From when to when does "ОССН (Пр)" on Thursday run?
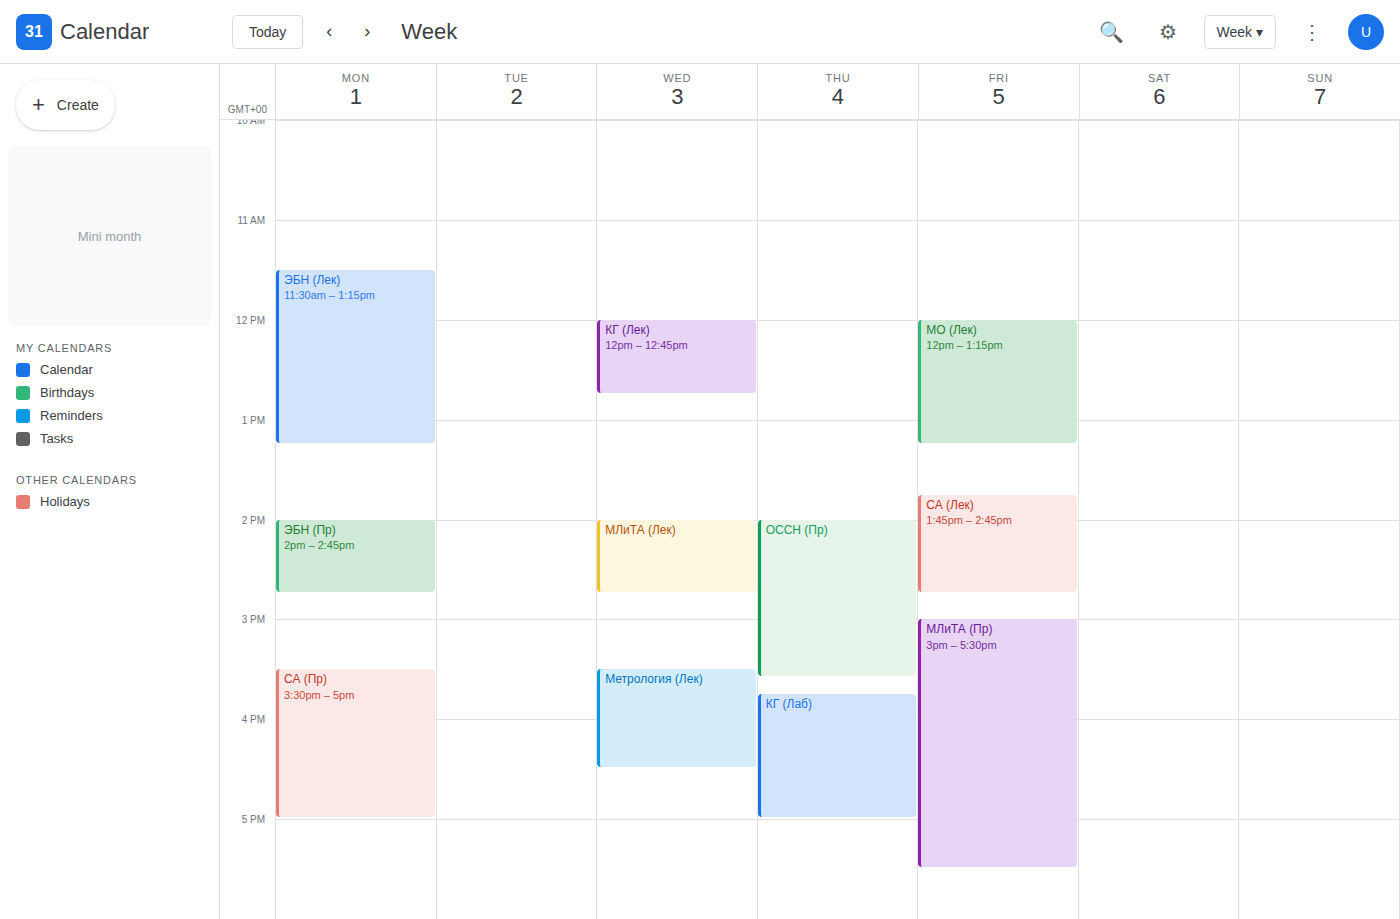
2:00 PM to 3:35 PM